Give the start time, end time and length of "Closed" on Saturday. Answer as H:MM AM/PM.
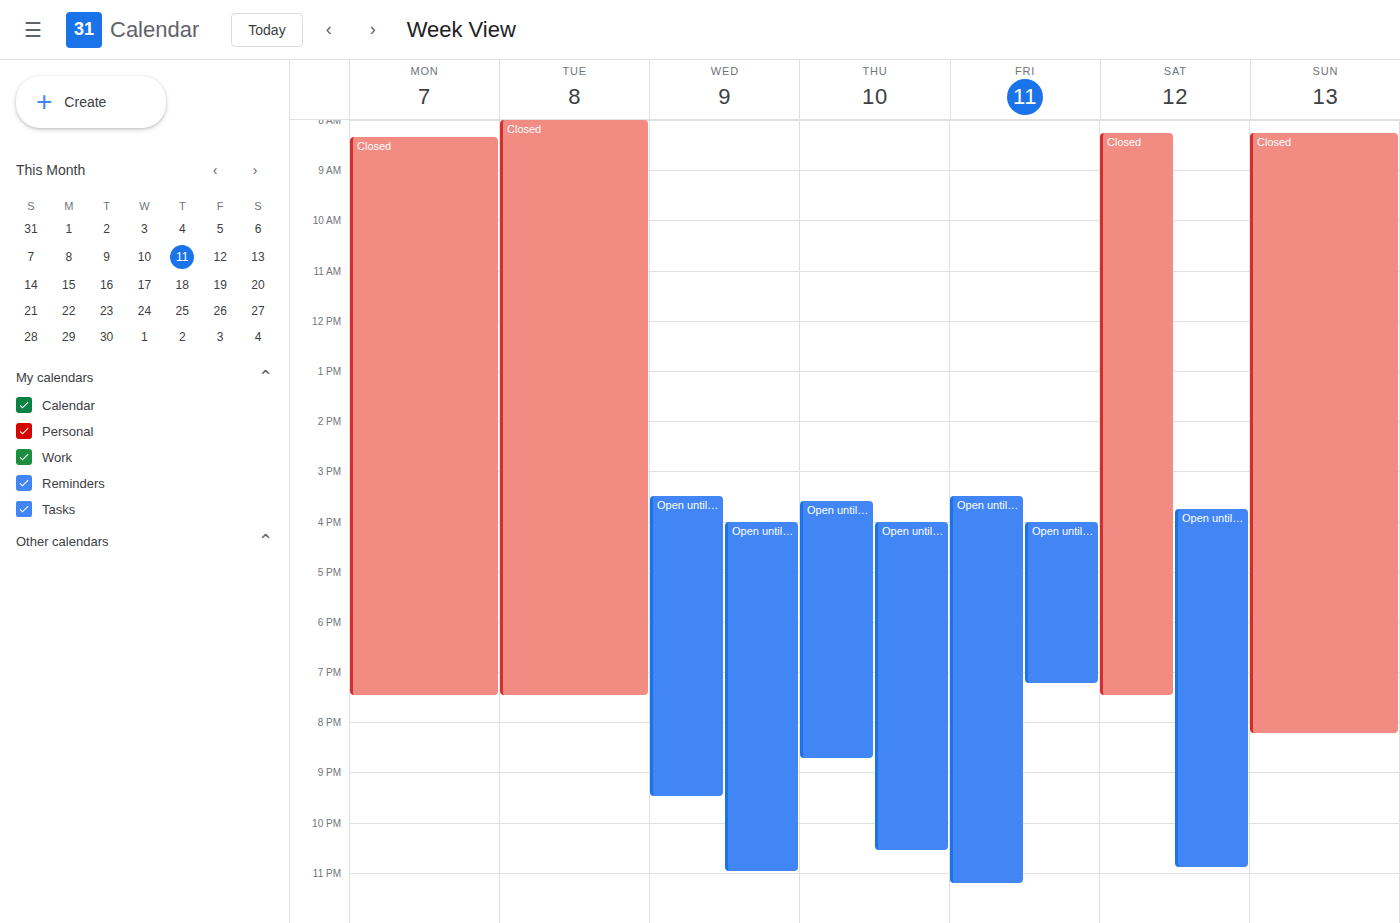
8:15 AM to 7:30 PM, 11 hours 15 minutes